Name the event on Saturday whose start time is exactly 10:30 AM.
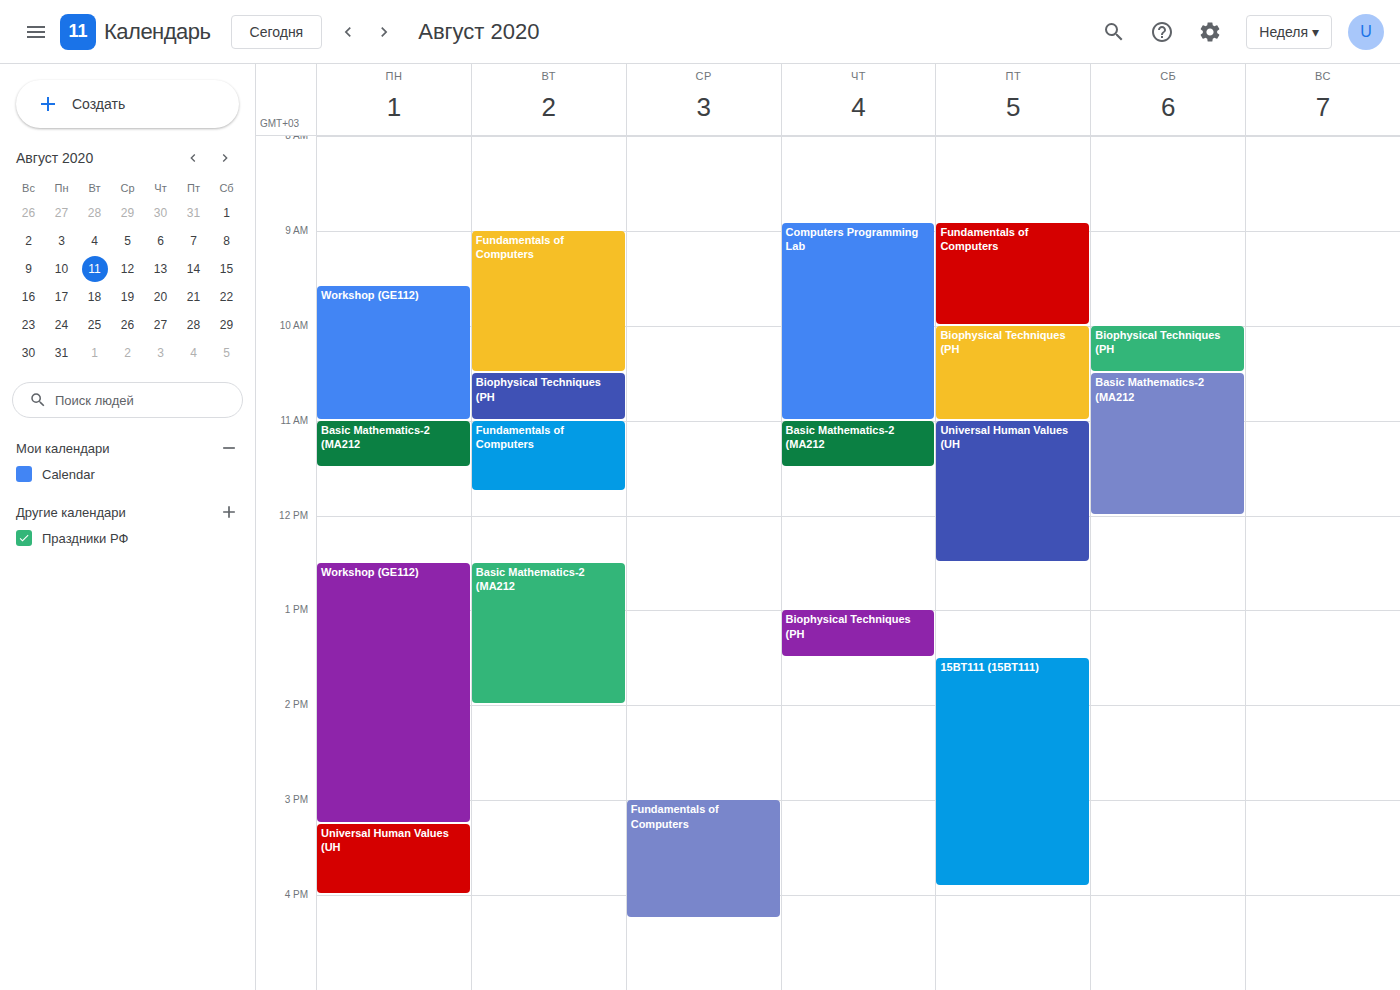
"Basic Mathematics-2 (MA212"